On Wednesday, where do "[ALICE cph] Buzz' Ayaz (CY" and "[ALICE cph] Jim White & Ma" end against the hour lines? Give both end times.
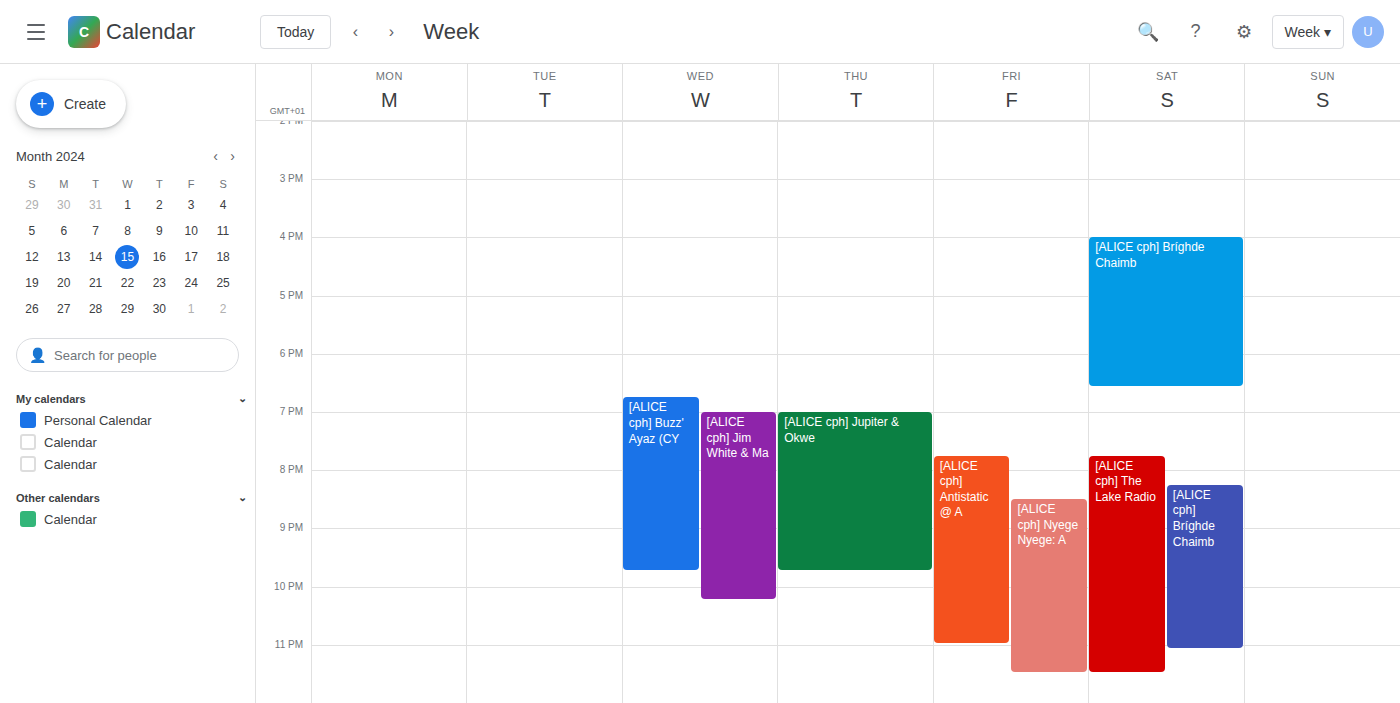
"[ALICE cph] Buzz' Ayaz (CY": 21:45, neither: three quarters of the way from the 21:00 line to the 22:00 line. "[ALICE cph] Jim White & Ma": 22:15, neither: a quarter of the way from the 22:00 line to the 23:00 line.